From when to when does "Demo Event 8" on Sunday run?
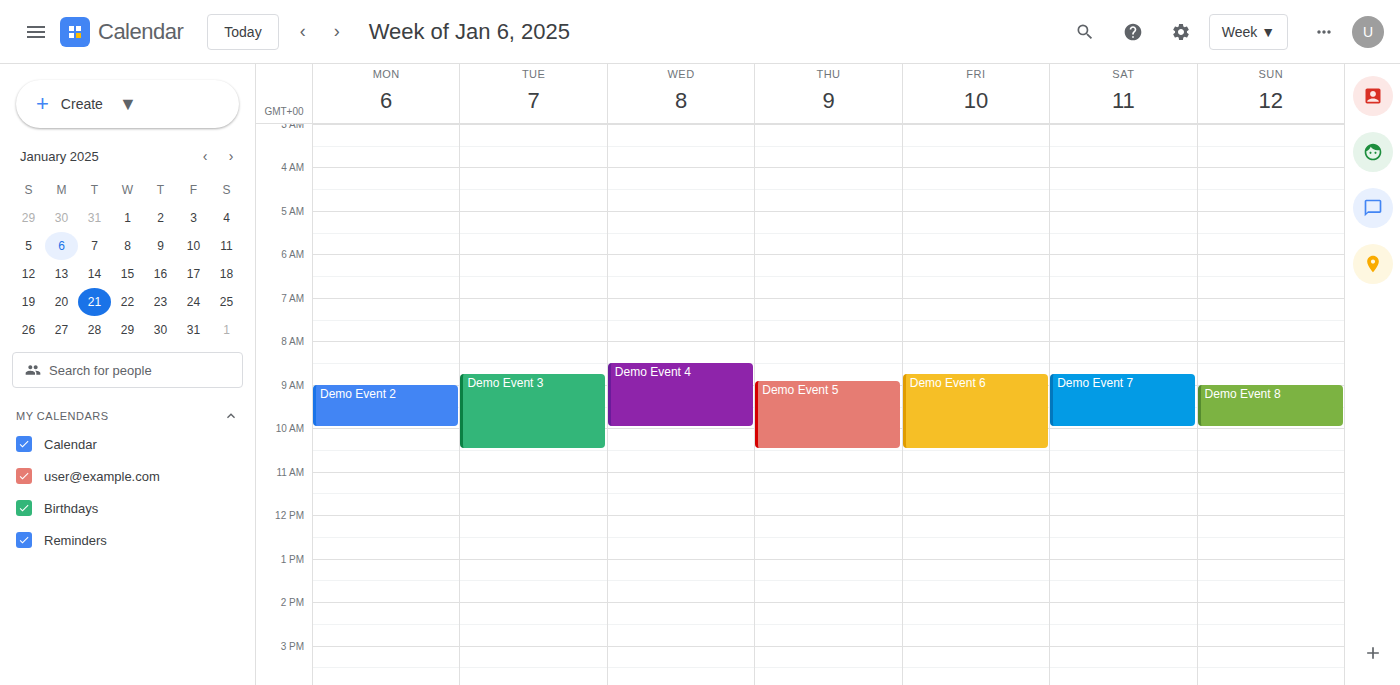
9:00 AM to 10:00 AM